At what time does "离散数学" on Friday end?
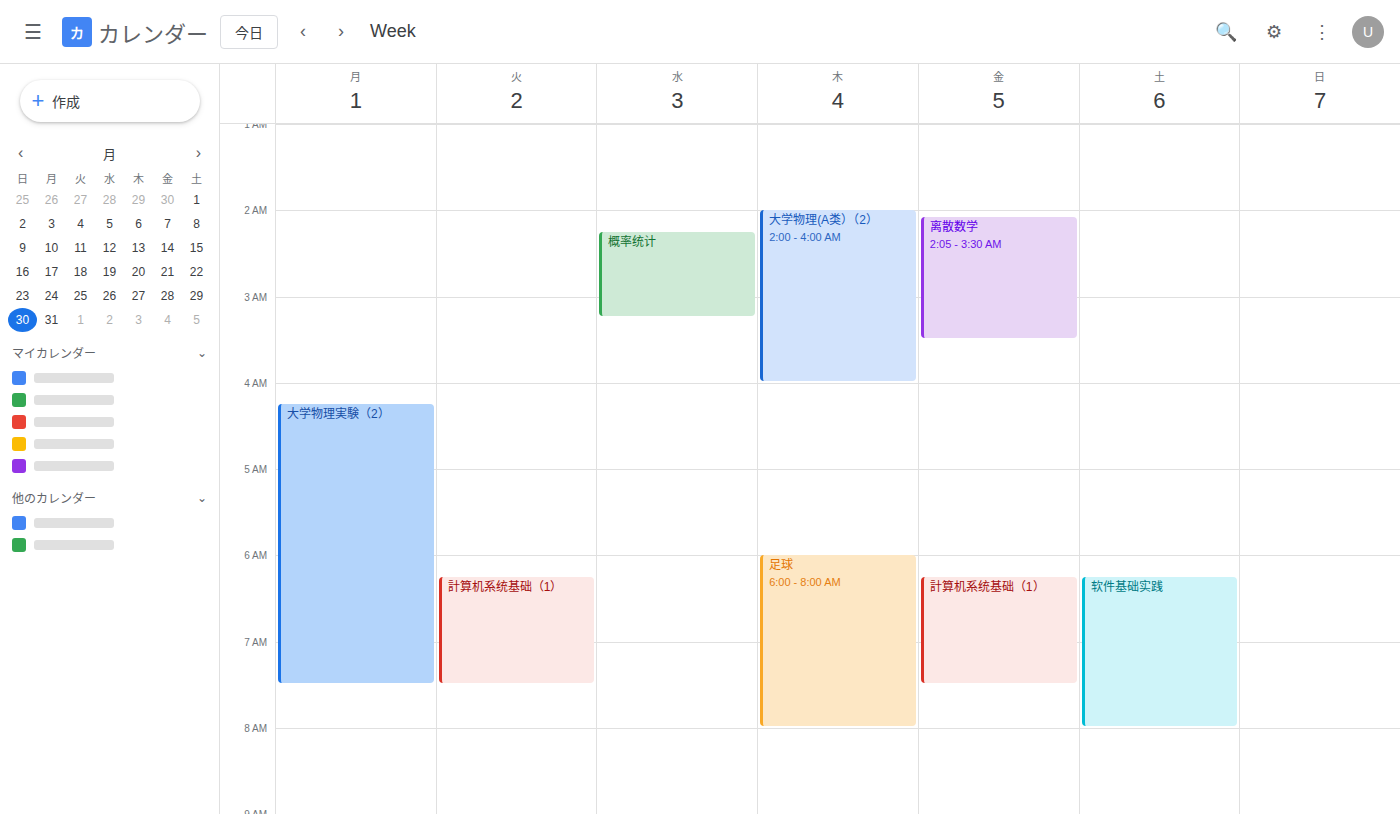
3:30 AM